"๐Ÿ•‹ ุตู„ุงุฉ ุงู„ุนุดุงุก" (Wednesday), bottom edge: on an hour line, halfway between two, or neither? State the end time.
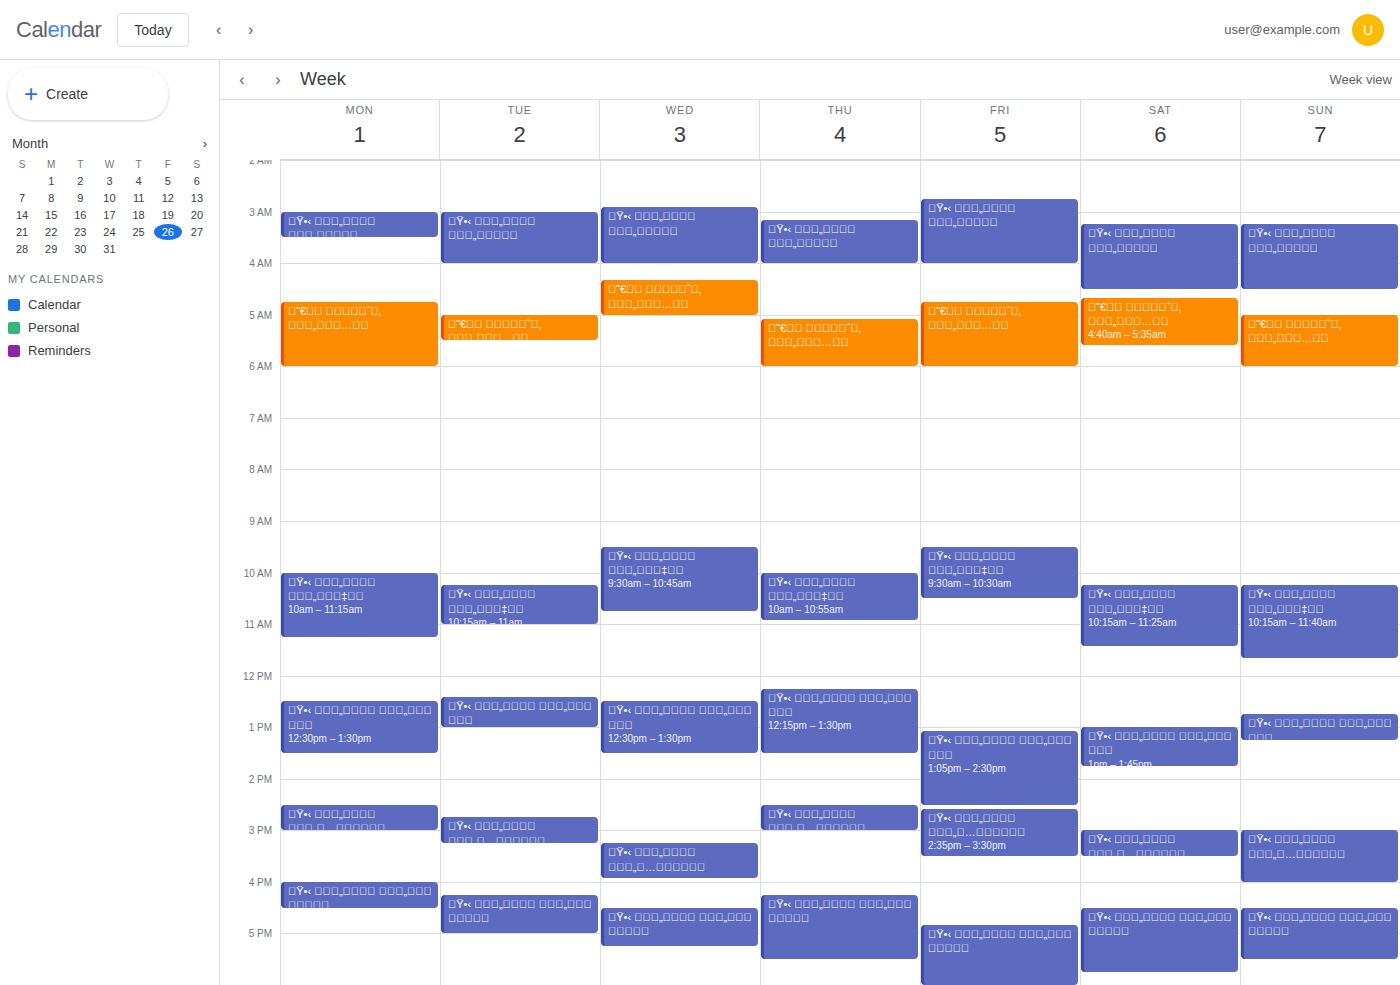
5:15 PM -- neither: a quarter of the way from the 5 PM line to the 6 PM line.